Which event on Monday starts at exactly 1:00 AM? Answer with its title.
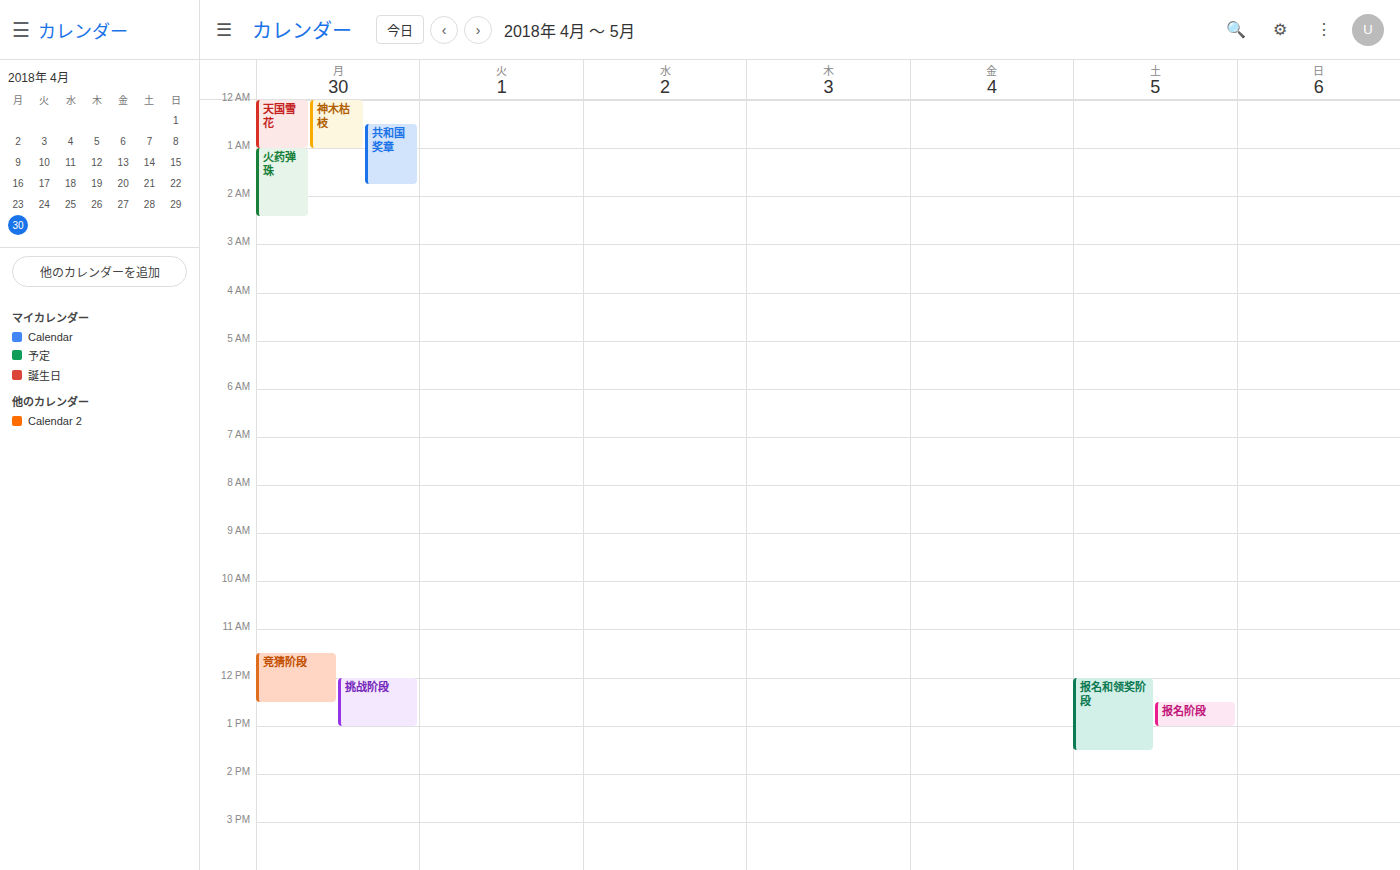
"火药弹珠"